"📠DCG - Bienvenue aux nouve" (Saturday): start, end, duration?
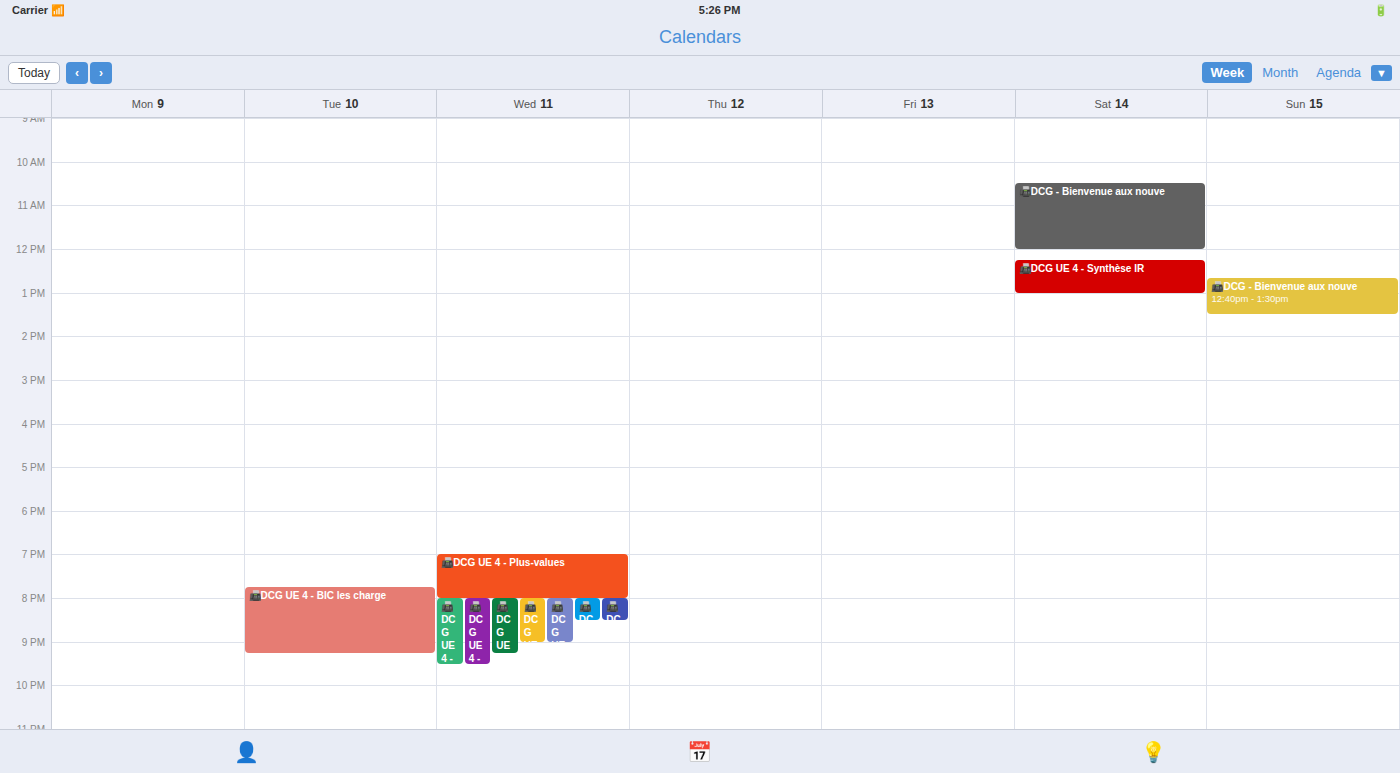
10:30 AM to 12:00 PM, 1 hour 30 minutes